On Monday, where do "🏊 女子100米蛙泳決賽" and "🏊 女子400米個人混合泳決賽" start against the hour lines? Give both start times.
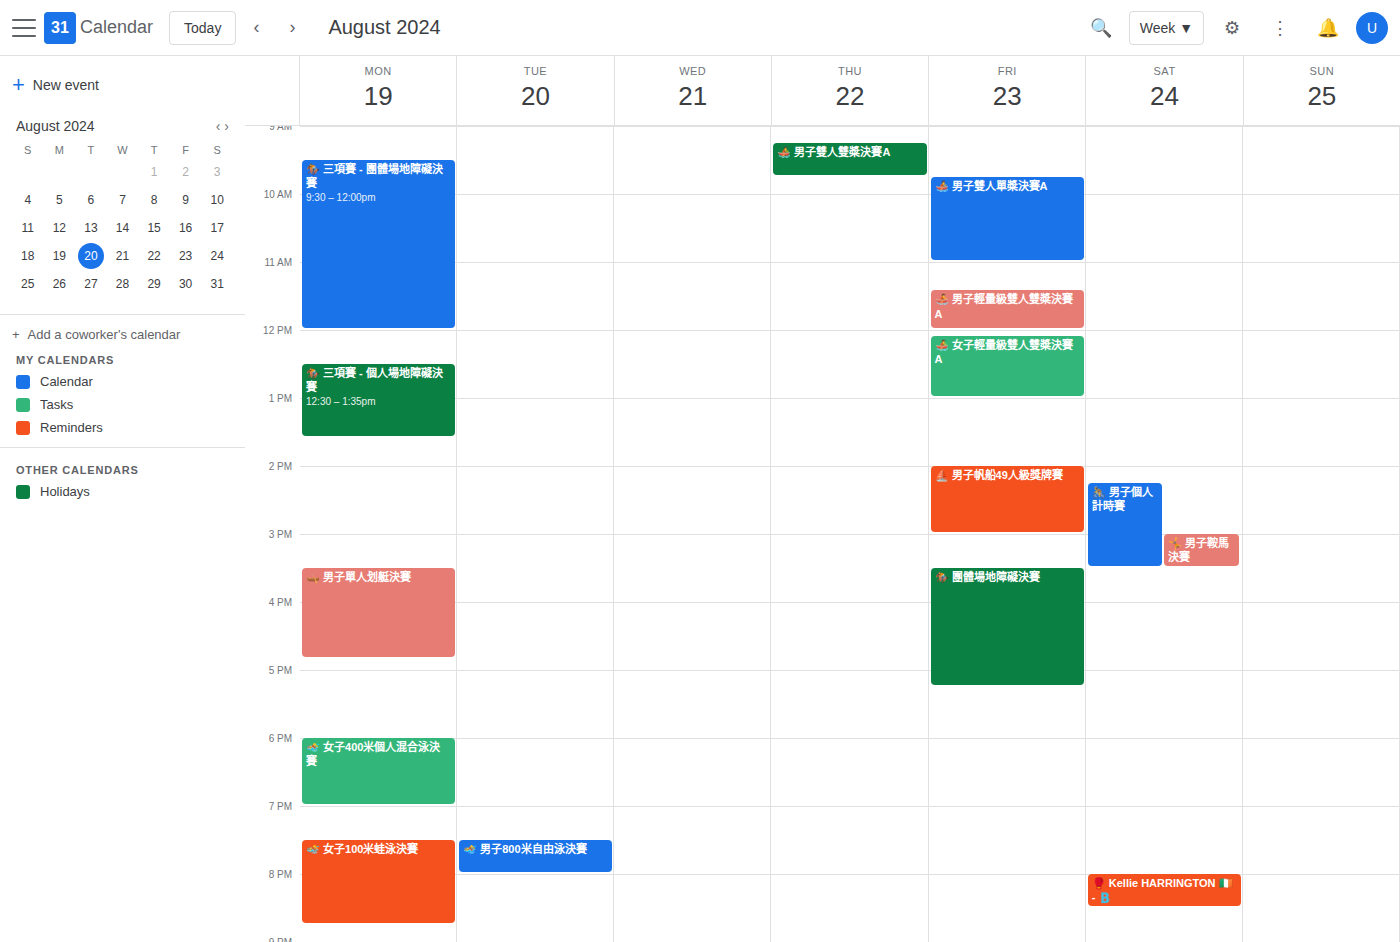
"🏊 女子100米蛙泳決賽": 7:30 PM, halfway between the 7 PM and 8 PM lines. "🏊 女子400米個人混合泳決賽": 6:00 PM, exactly on the 6 PM line.